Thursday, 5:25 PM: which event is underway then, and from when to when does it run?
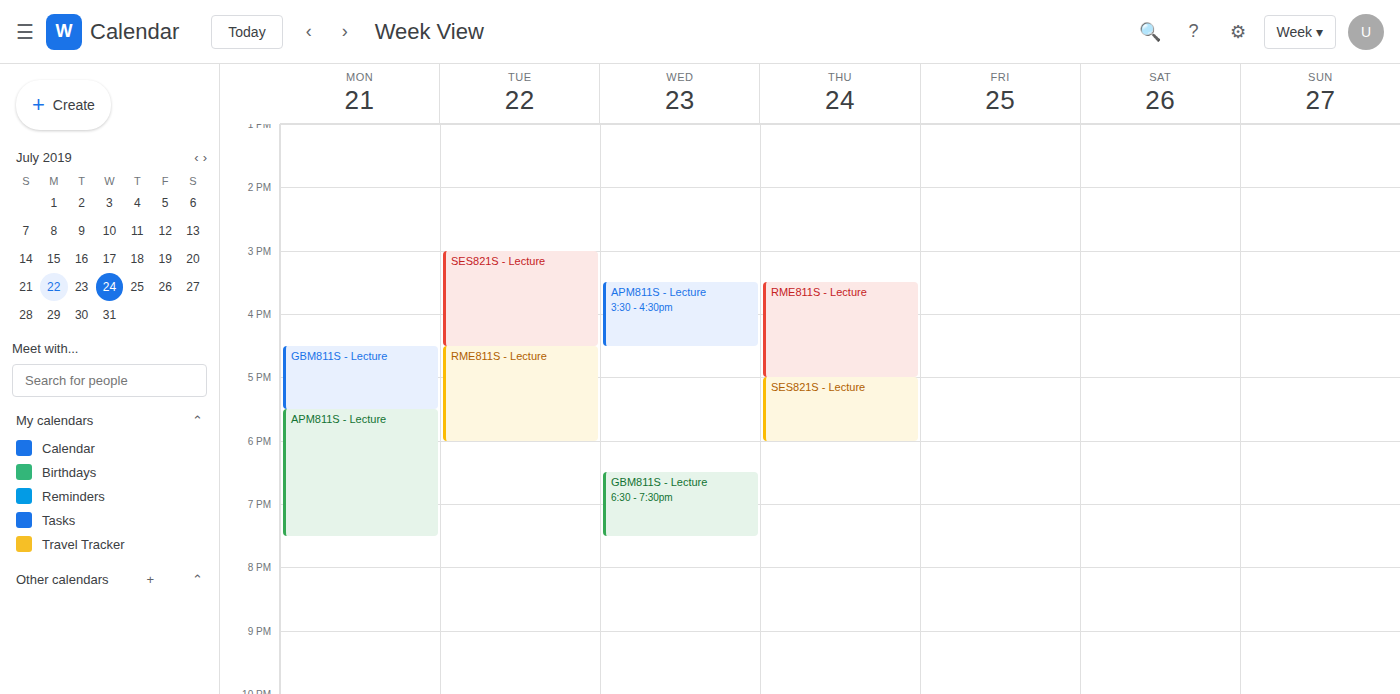
"SES821S - Lecture", 5:00 PM to 6:00 PM